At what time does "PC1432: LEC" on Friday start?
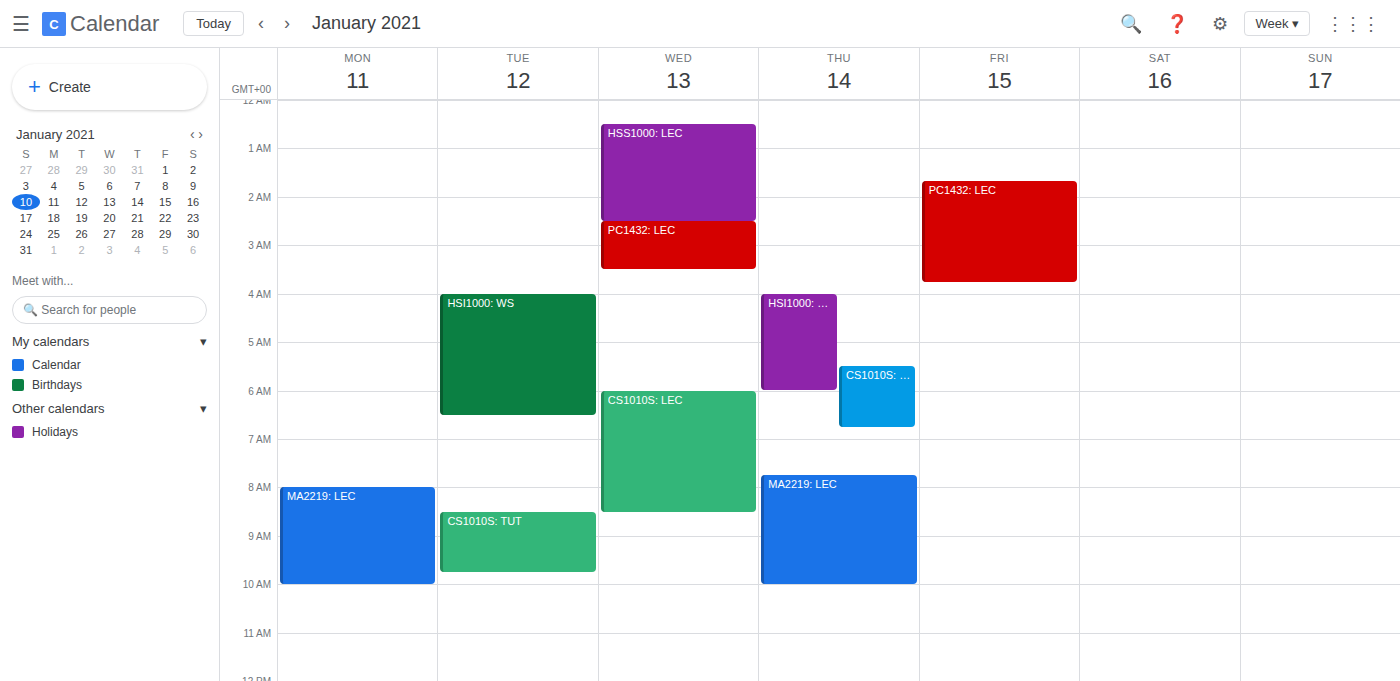
1:40 AM